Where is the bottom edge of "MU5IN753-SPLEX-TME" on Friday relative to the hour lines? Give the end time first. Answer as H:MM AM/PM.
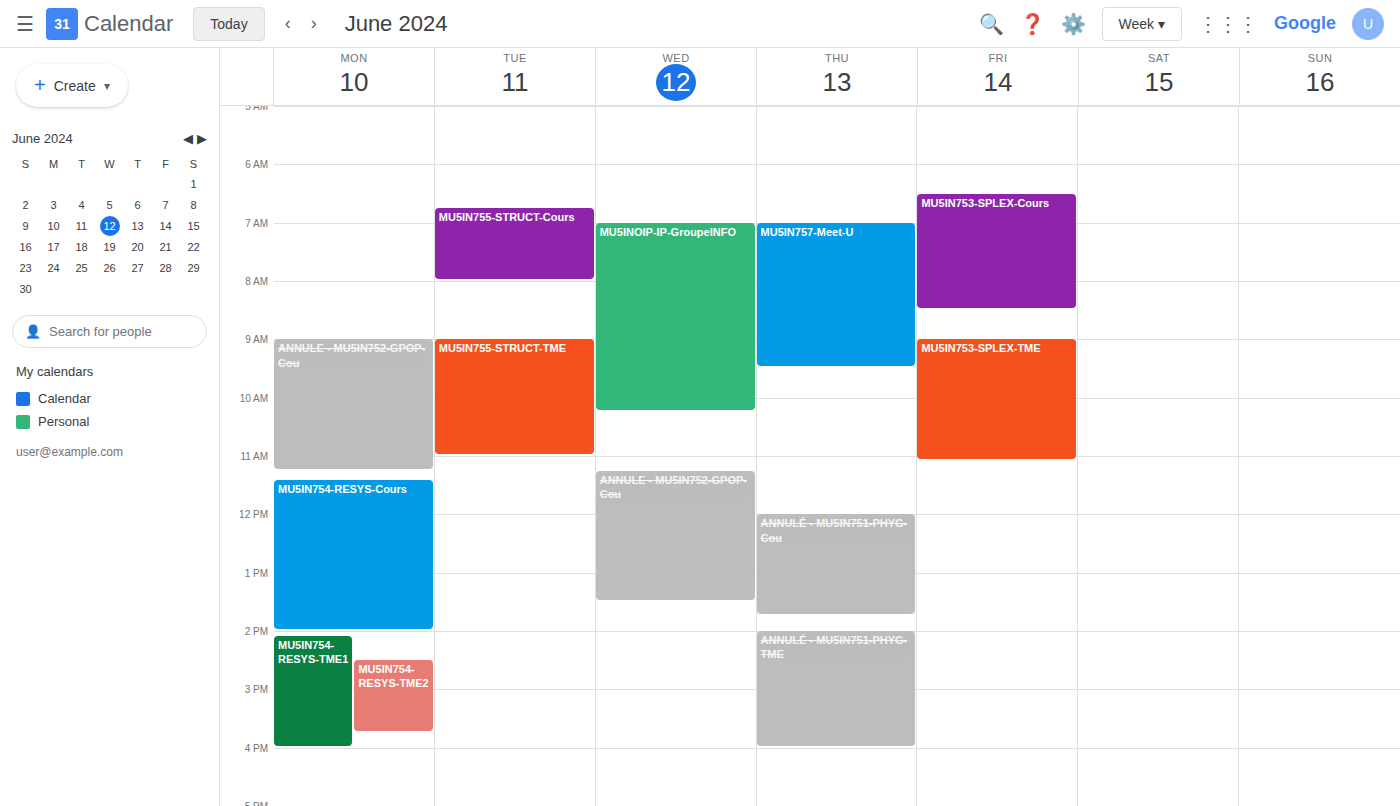
11:05 AM -- neither: 5 minutes below the 11 AM line and 55 minutes above the 12 PM line.